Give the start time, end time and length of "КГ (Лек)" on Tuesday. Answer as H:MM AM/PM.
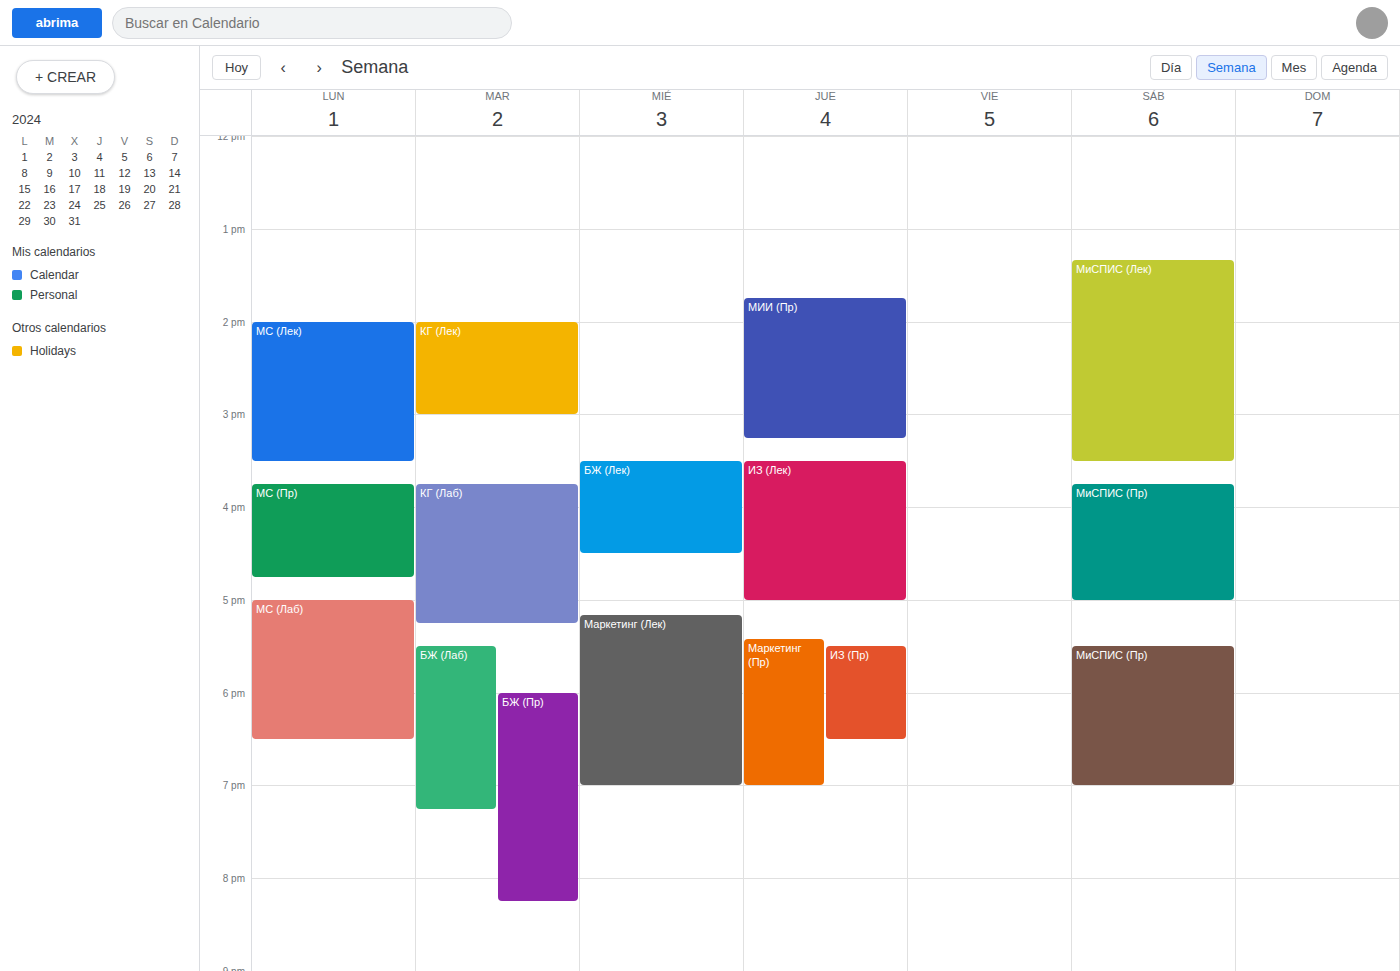
2:00 PM to 3:00 PM, 1 hour